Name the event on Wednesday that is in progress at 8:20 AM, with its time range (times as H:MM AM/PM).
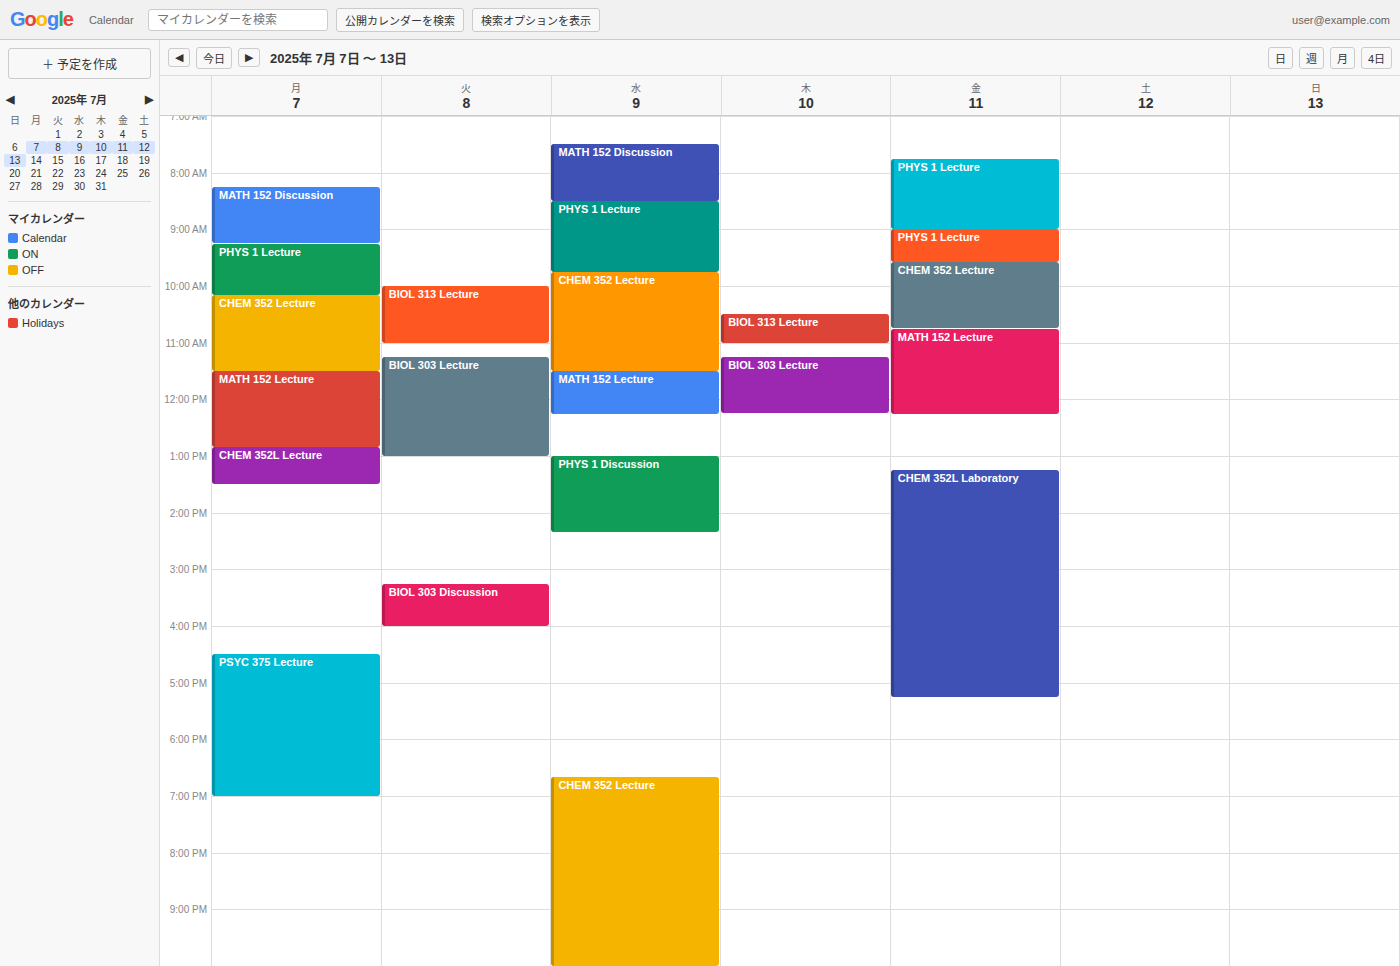
"MATH 152 Discussion", 7:30 AM to 8:30 AM